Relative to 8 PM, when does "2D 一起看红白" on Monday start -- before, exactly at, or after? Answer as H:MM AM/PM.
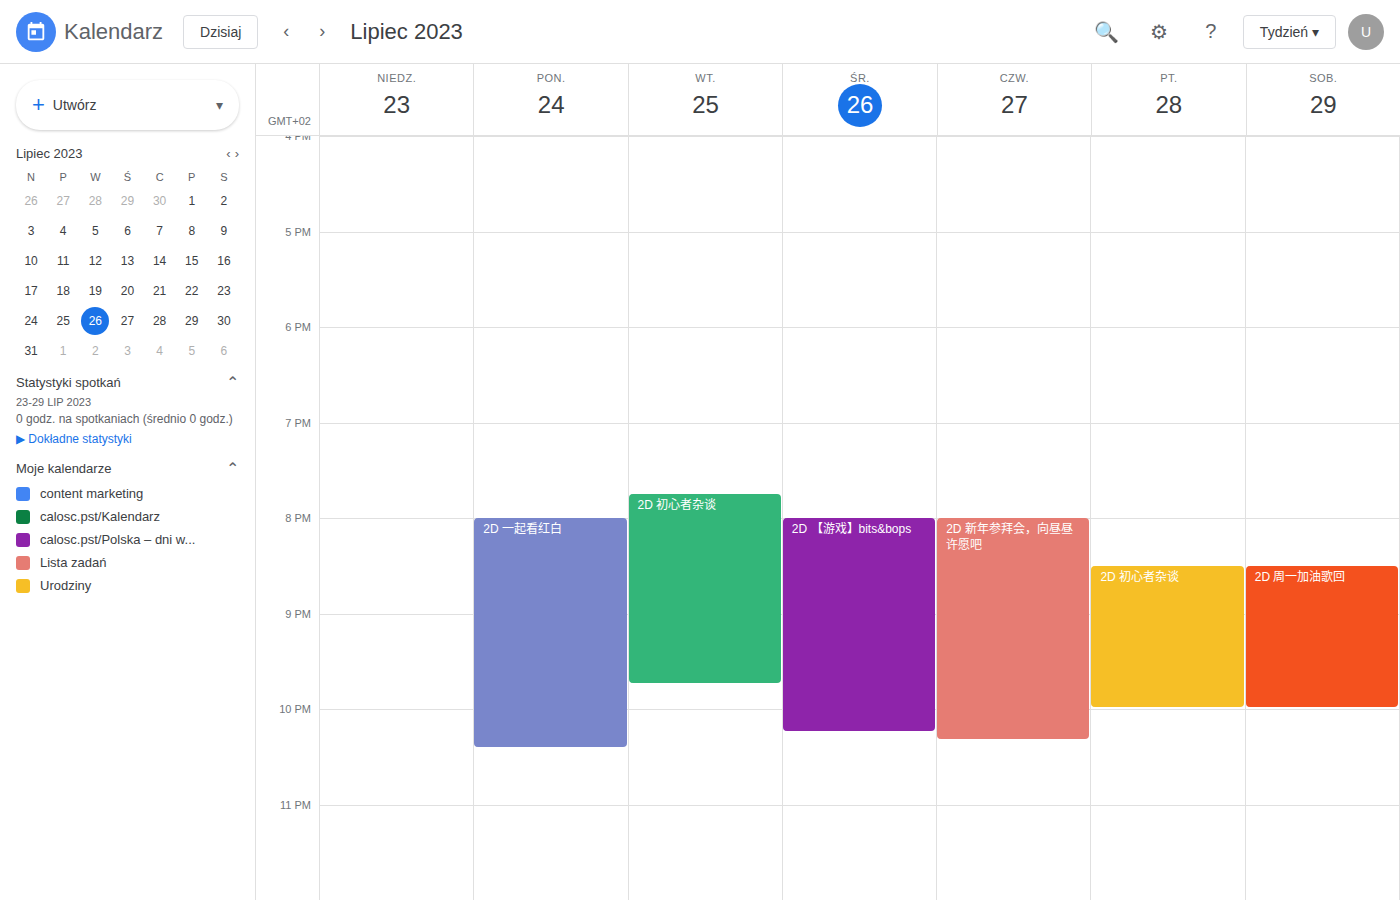
8:00 PM -- exactly at 8 PM, on the 8 PM line.